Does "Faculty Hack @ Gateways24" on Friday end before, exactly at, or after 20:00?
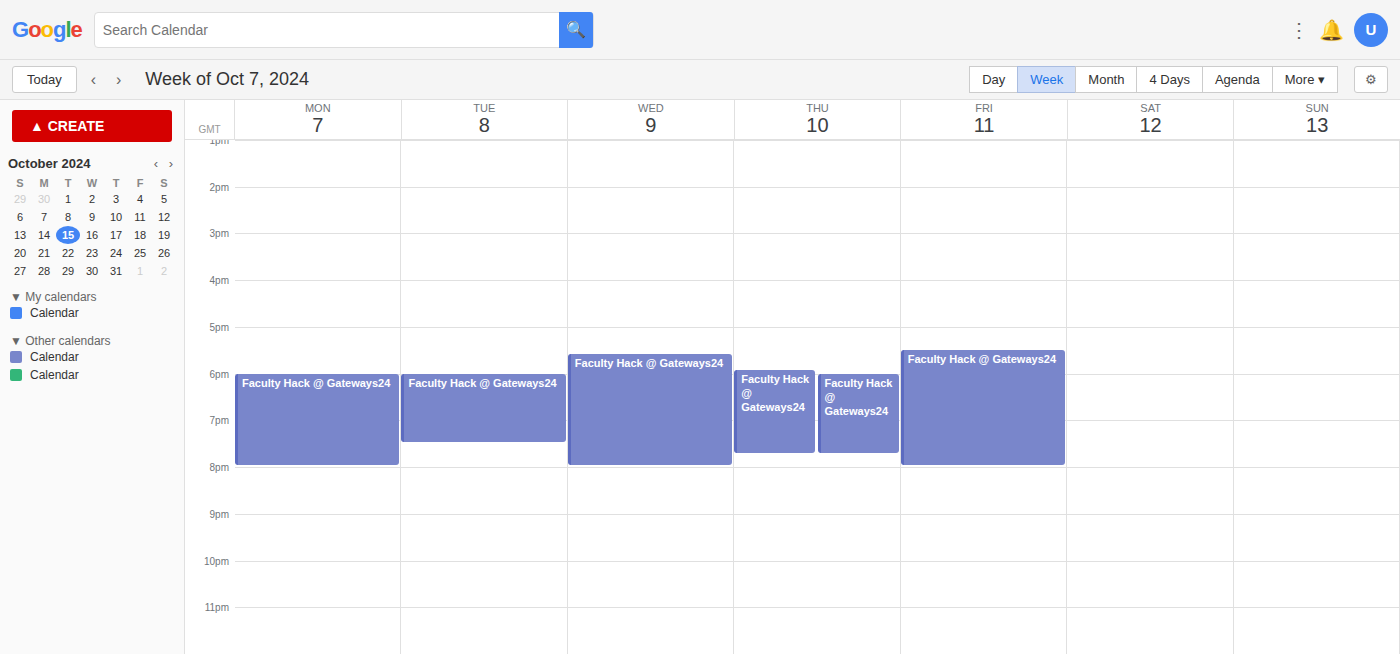
20:00 -- exactly at 20:00, on the 20:00 line.